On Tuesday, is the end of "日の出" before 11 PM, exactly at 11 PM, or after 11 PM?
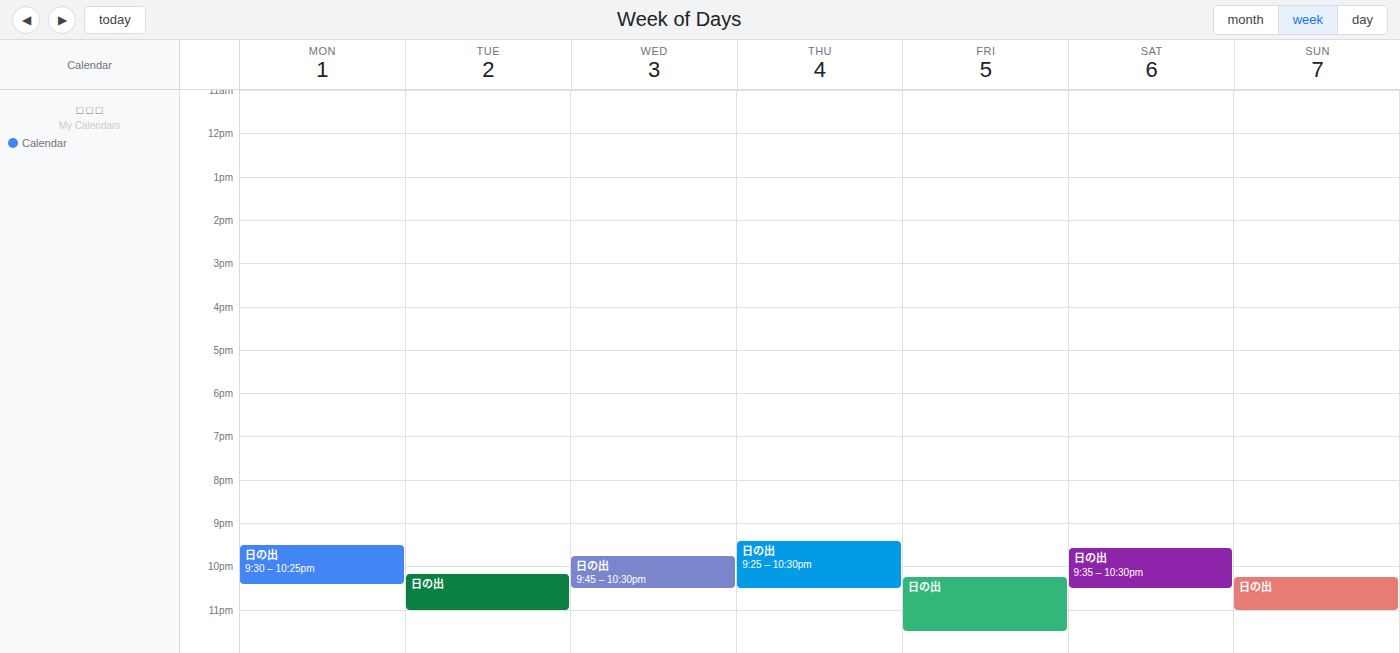
11:00 PM -- exactly at 11 PM, on the 11 PM line.